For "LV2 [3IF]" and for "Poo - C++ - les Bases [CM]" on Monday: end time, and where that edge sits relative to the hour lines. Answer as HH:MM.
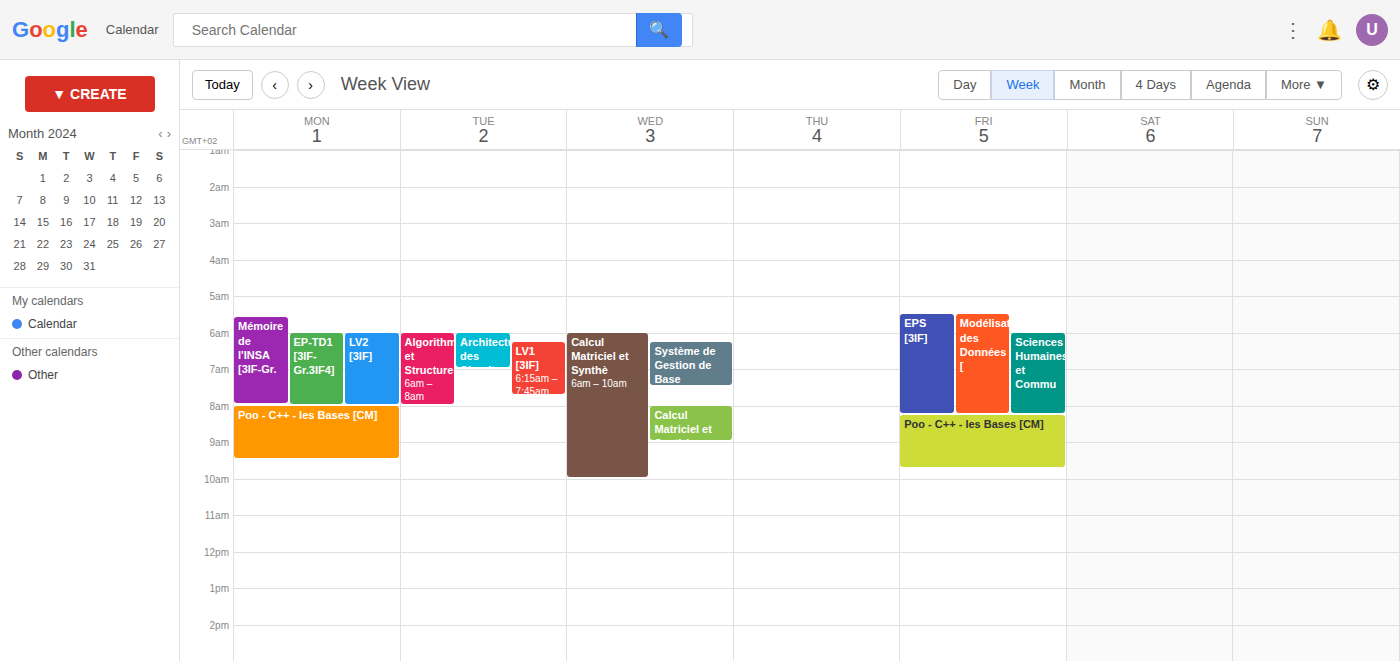
"LV2 [3IF]": 08:00, exactly on the 08:00 line. "Poo - C++ - les Bases [CM]": 09:30, halfway between the 09:00 and 10:00 lines.